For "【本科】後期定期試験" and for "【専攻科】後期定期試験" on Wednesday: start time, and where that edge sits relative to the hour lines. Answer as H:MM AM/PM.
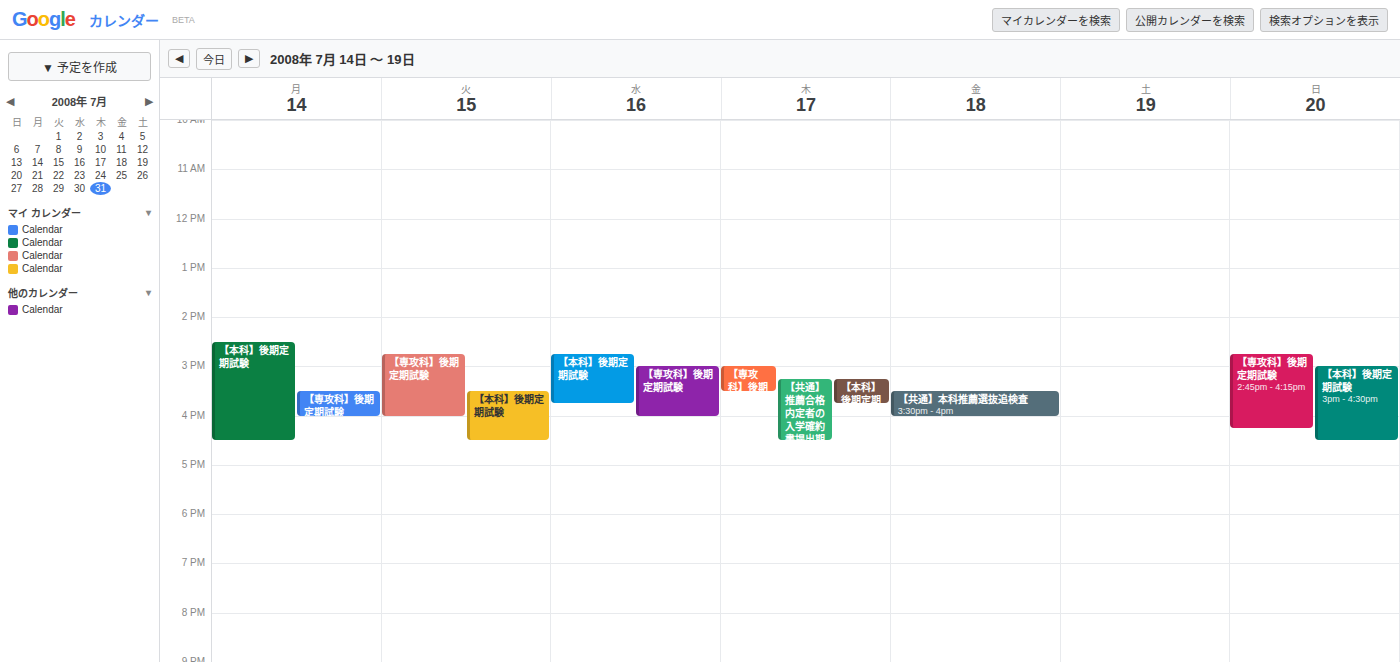
"【本科】後期定期試験": 2:45 PM, neither: three quarters of the way from the 2 PM line to the 3 PM line. "【専攻科】後期定期試験": 3:00 PM, exactly on the 3 PM line.